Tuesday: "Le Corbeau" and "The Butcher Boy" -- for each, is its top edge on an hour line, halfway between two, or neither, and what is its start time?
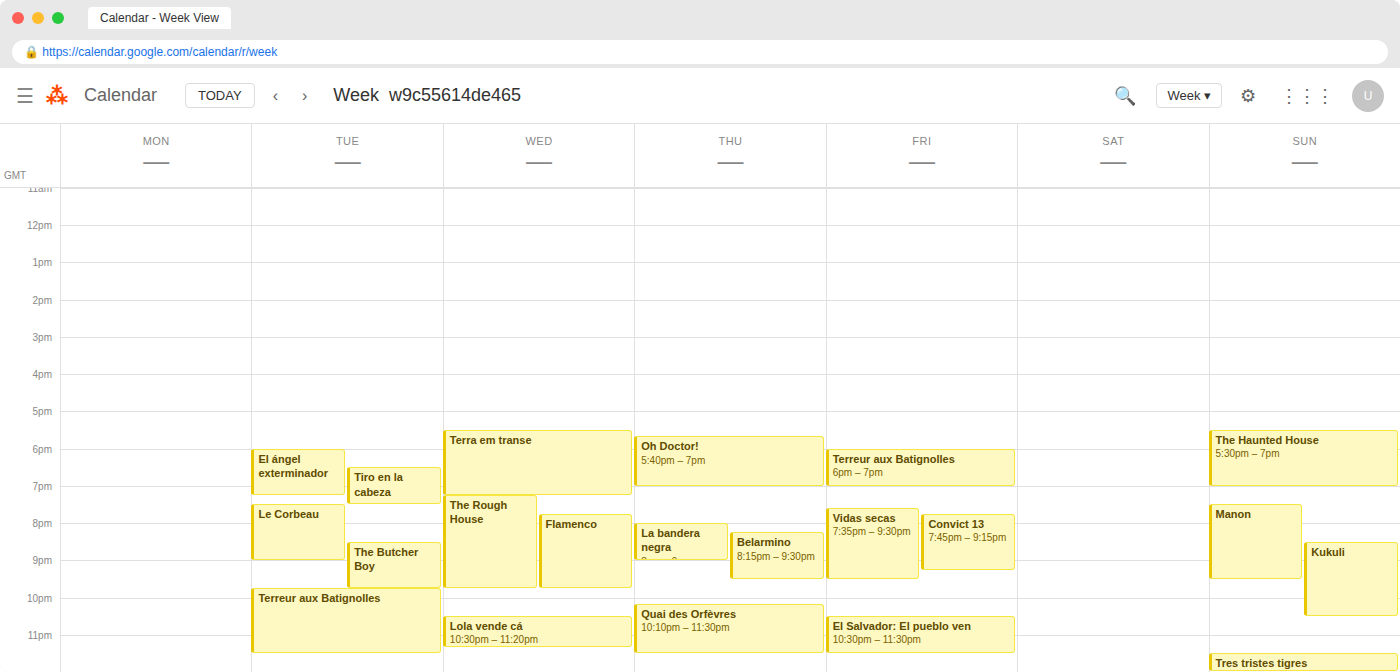
"Le Corbeau": 7:30 PM, halfway between the 7 PM and 8 PM lines. "The Butcher Boy": 8:30 PM, halfway between the 8 PM and 9 PM lines.